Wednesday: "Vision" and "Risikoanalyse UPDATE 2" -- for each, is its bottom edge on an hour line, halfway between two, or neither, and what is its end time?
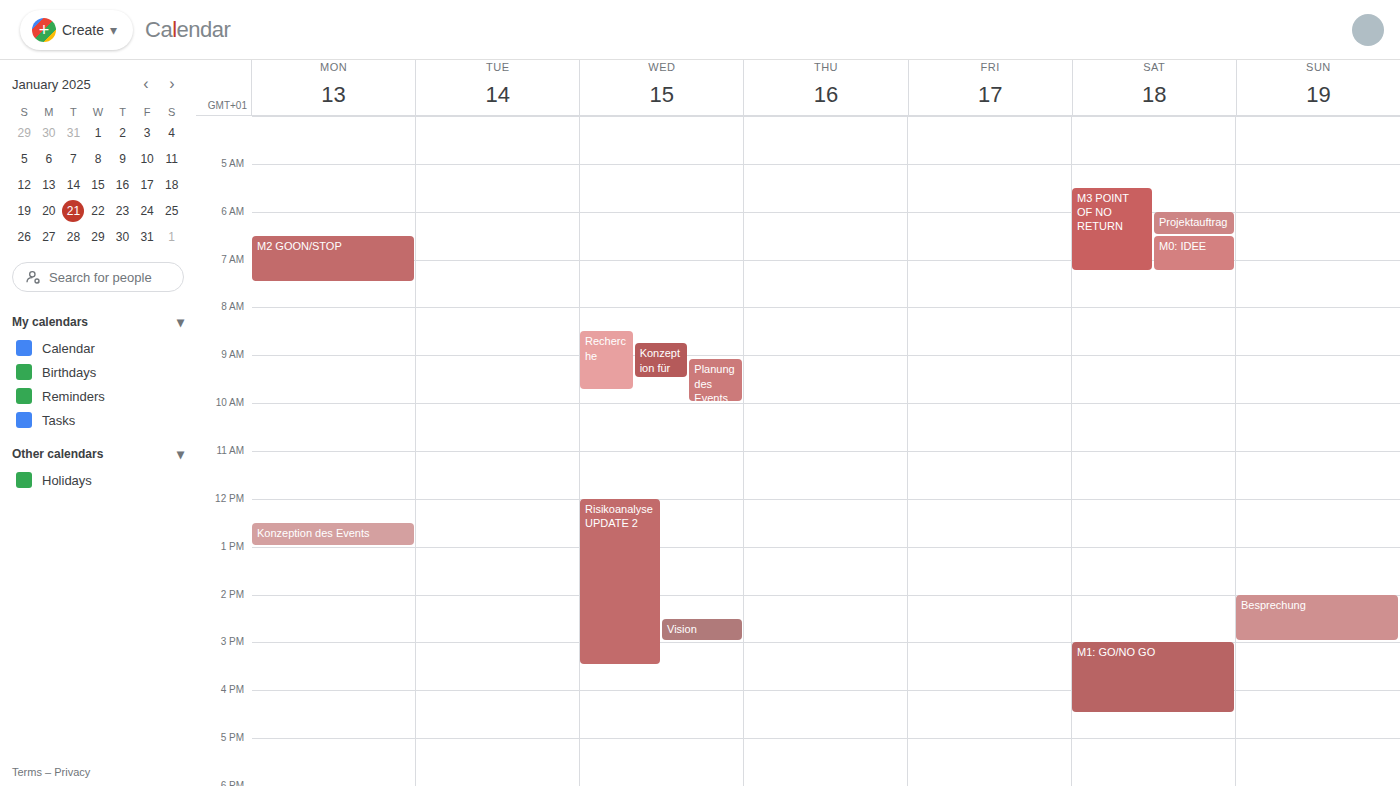
"Vision": 3:00 PM, exactly on the 3 PM line. "Risikoanalyse UPDATE 2": 3:30 PM, halfway between the 3 PM and 4 PM lines.